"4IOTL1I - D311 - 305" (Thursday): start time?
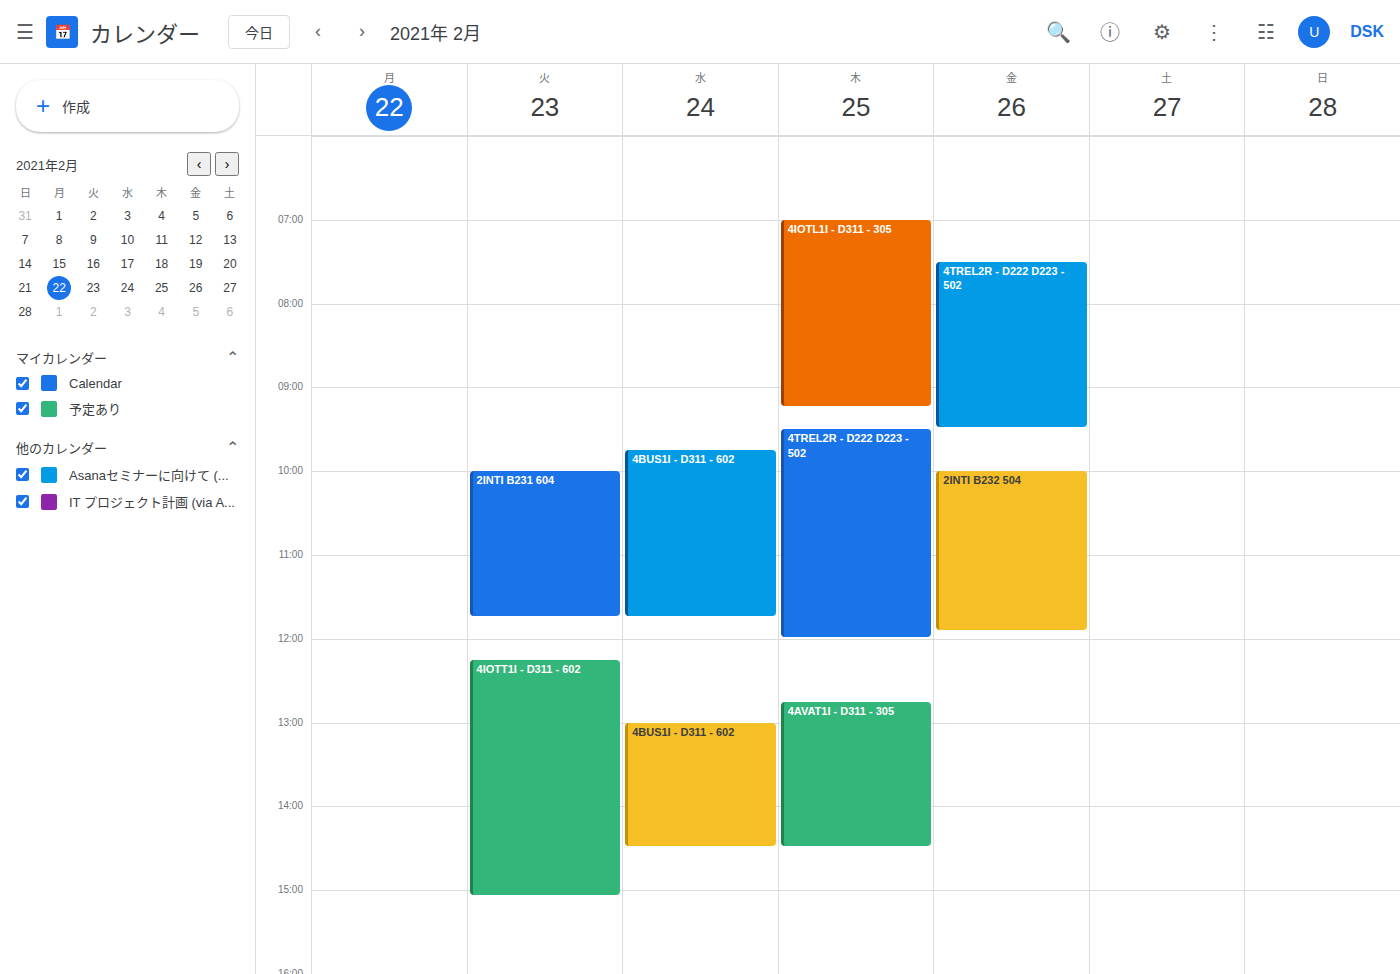
7:00 AM